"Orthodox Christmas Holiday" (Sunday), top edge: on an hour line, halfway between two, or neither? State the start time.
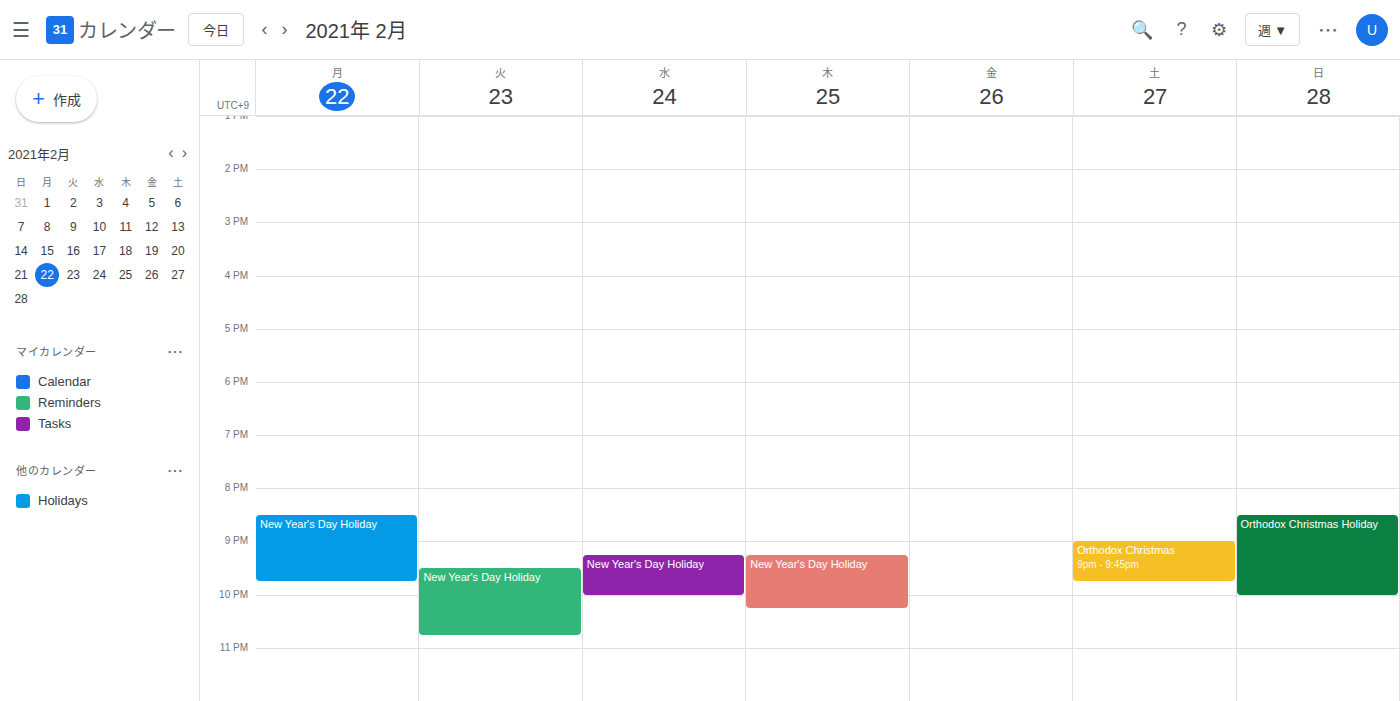
8:30 PM -- halfway between the 8 PM and 9 PM lines.